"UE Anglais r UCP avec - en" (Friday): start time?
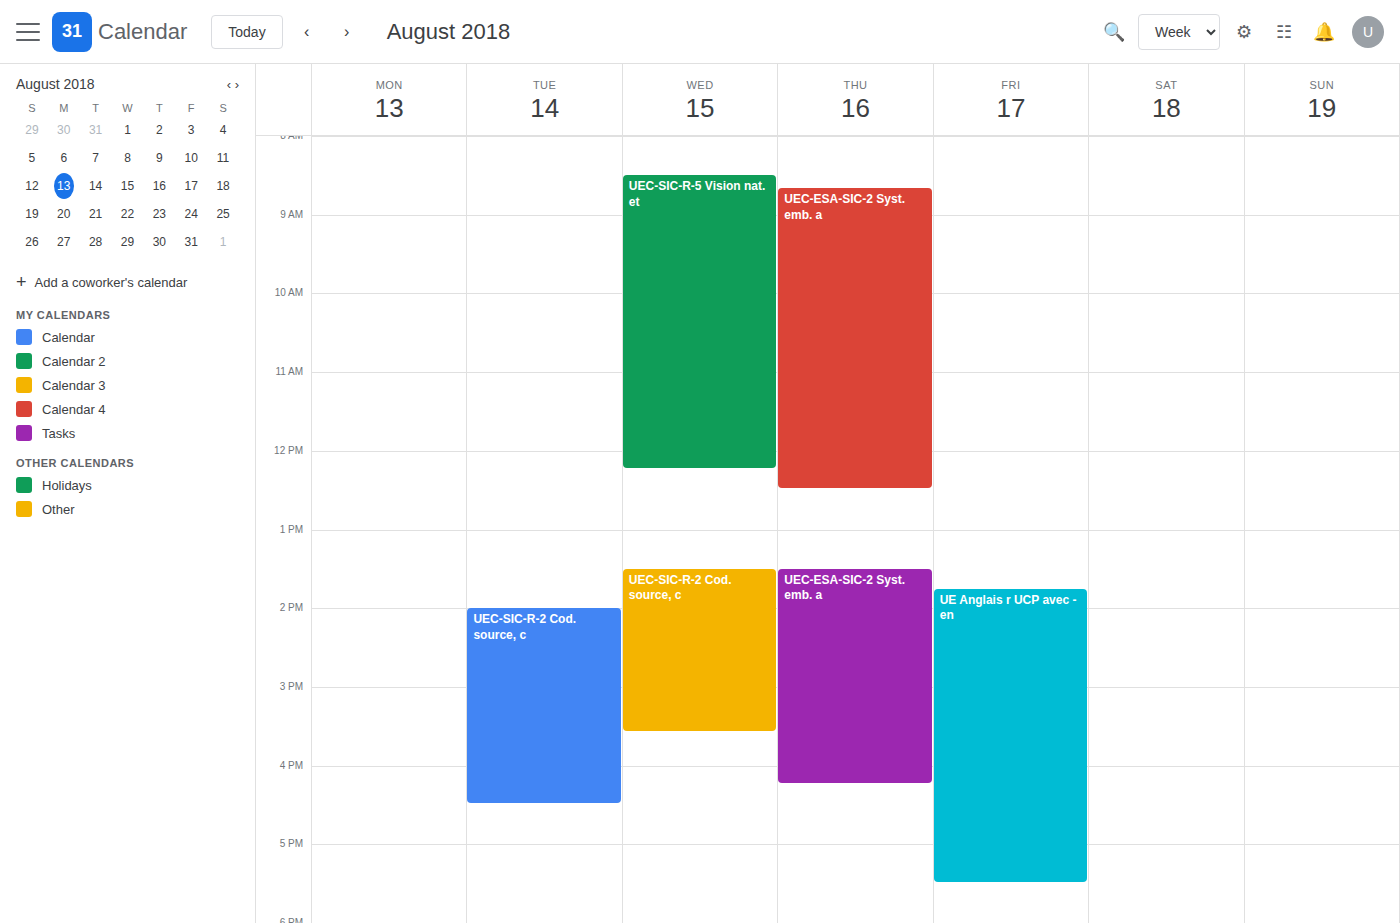
1:45 PM